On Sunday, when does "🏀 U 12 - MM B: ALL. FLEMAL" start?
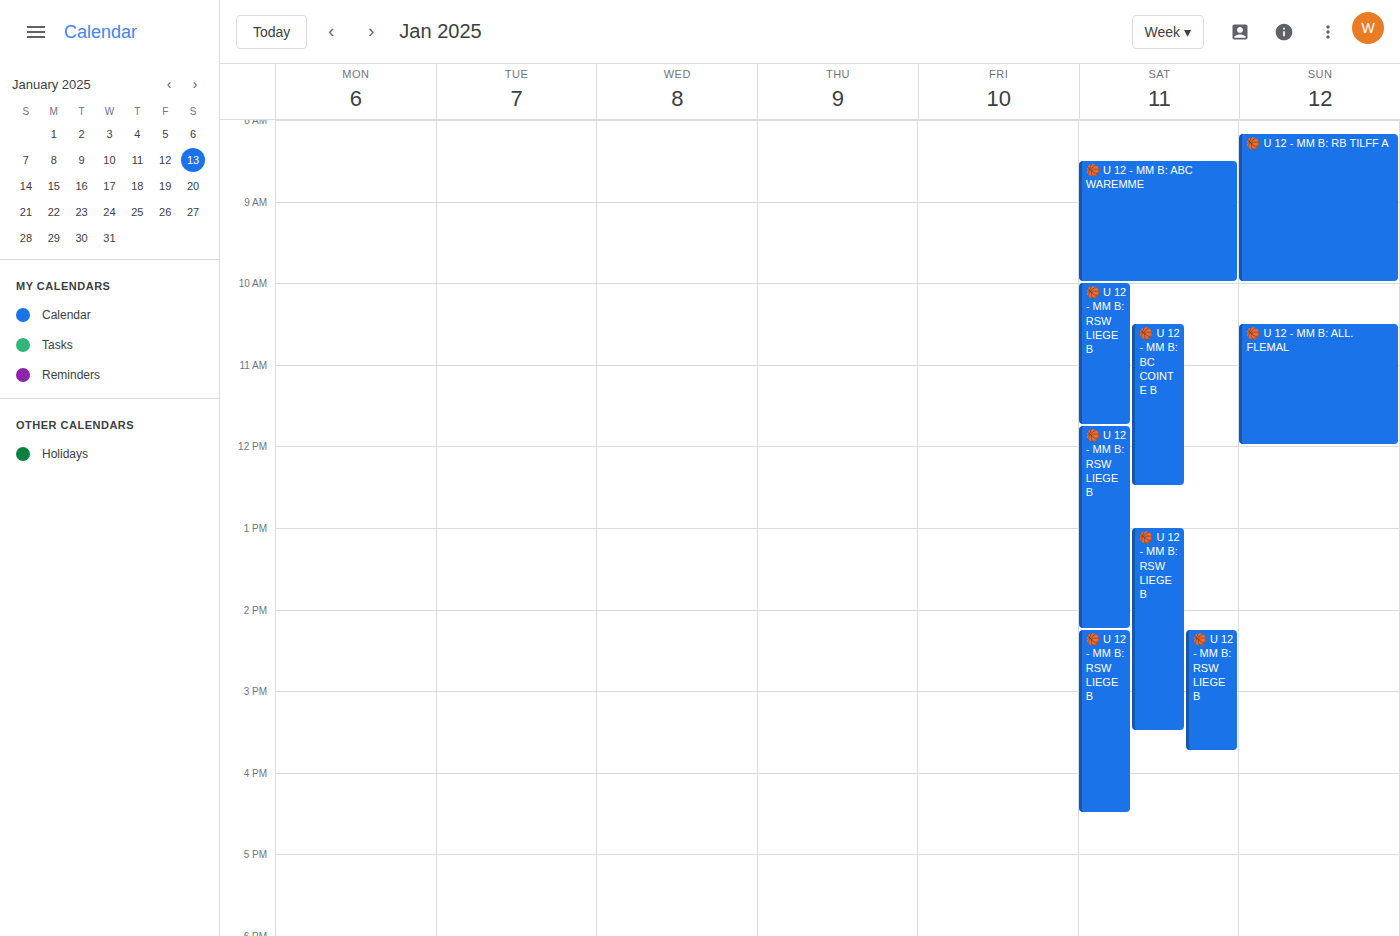
10:30 AM